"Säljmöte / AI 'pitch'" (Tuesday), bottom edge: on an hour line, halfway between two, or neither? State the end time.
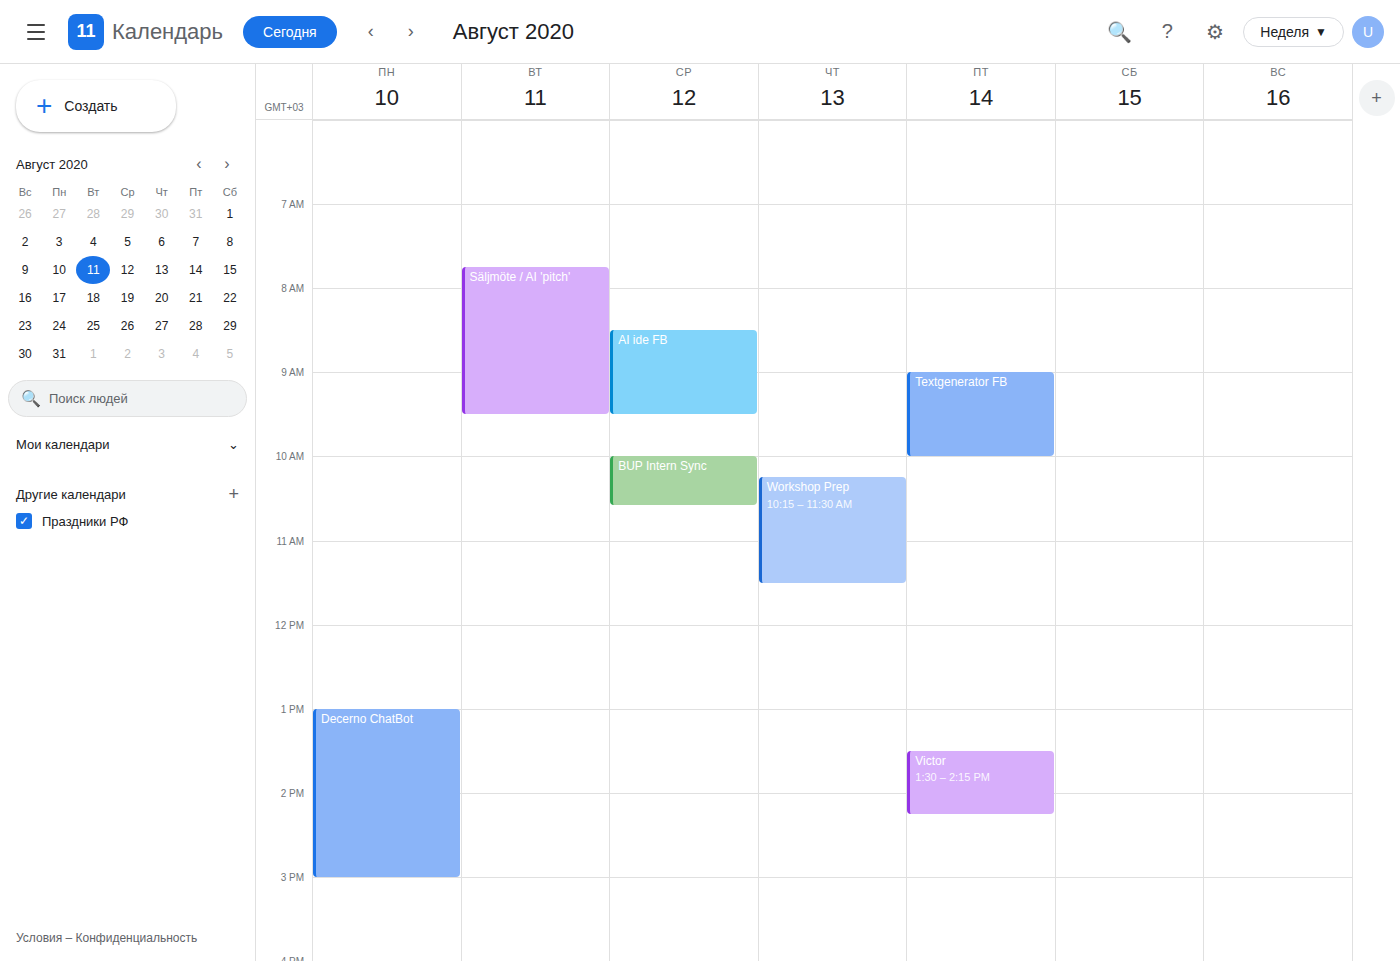
9:30 AM -- halfway between the 9 AM and 10 AM lines.